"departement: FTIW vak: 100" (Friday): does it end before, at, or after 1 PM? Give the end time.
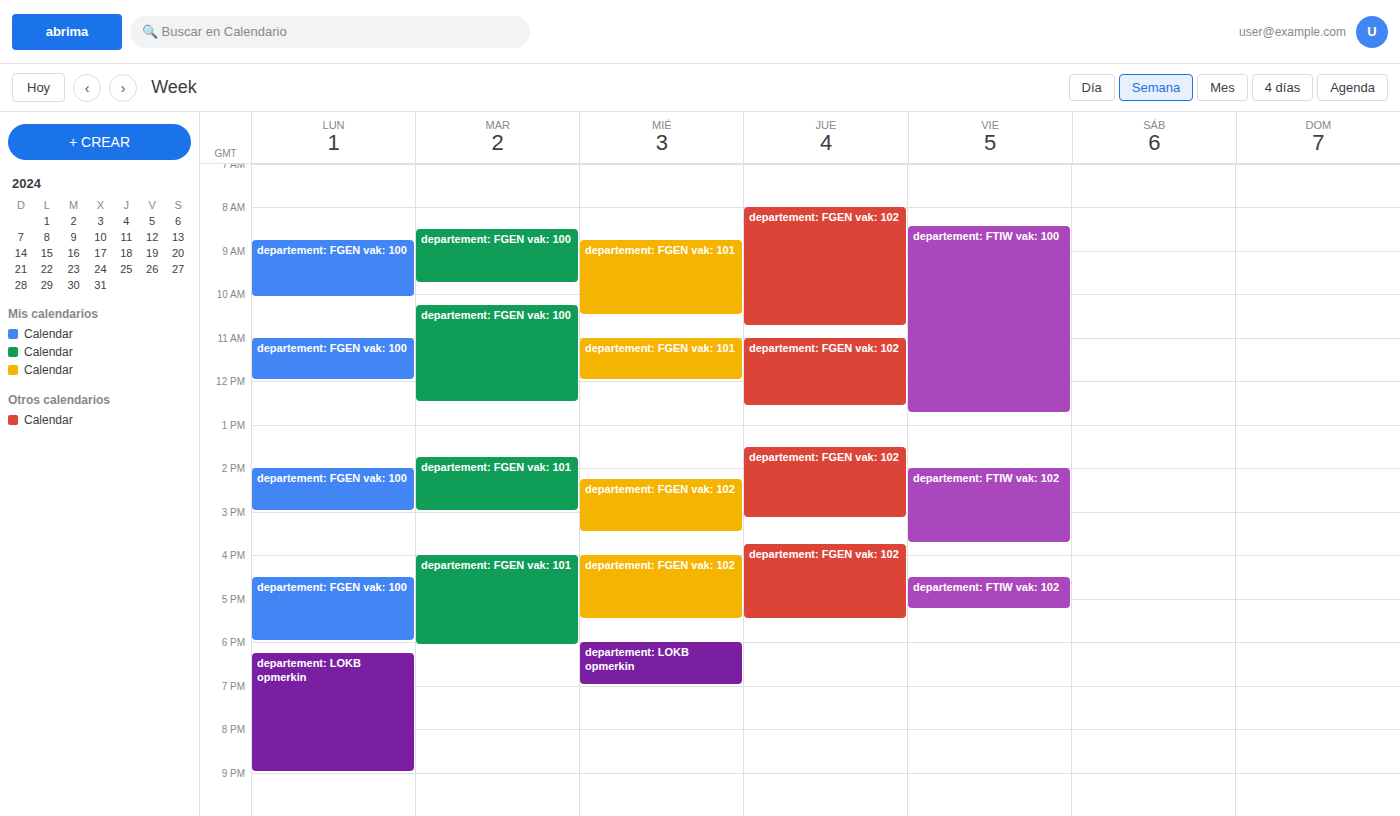
12:45 PM -- before 1 PM, 15 minutes above the 1 PM line.